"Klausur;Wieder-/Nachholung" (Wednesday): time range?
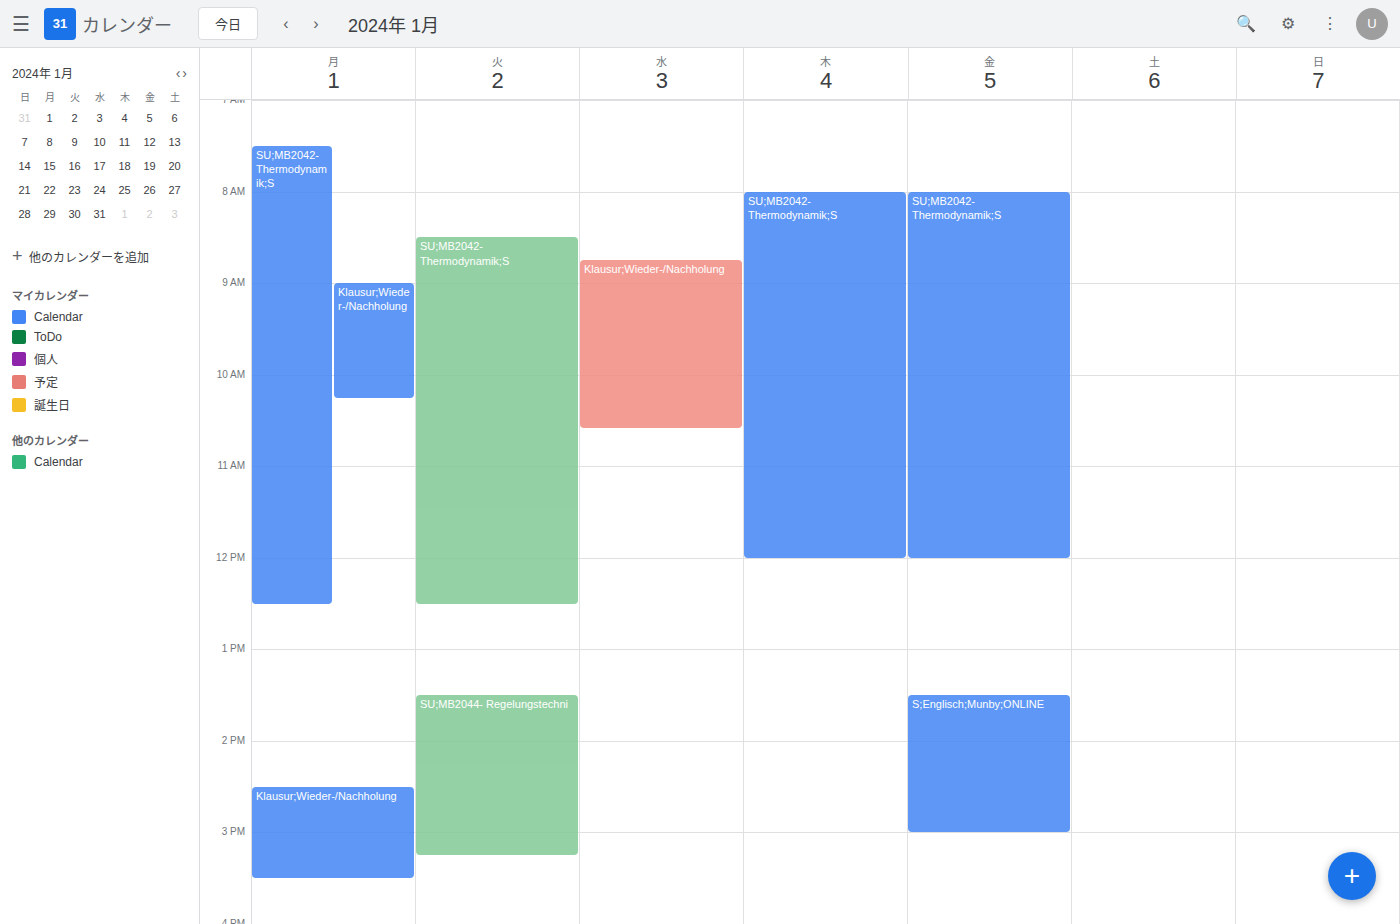
8:45 AM to 10:35 AM